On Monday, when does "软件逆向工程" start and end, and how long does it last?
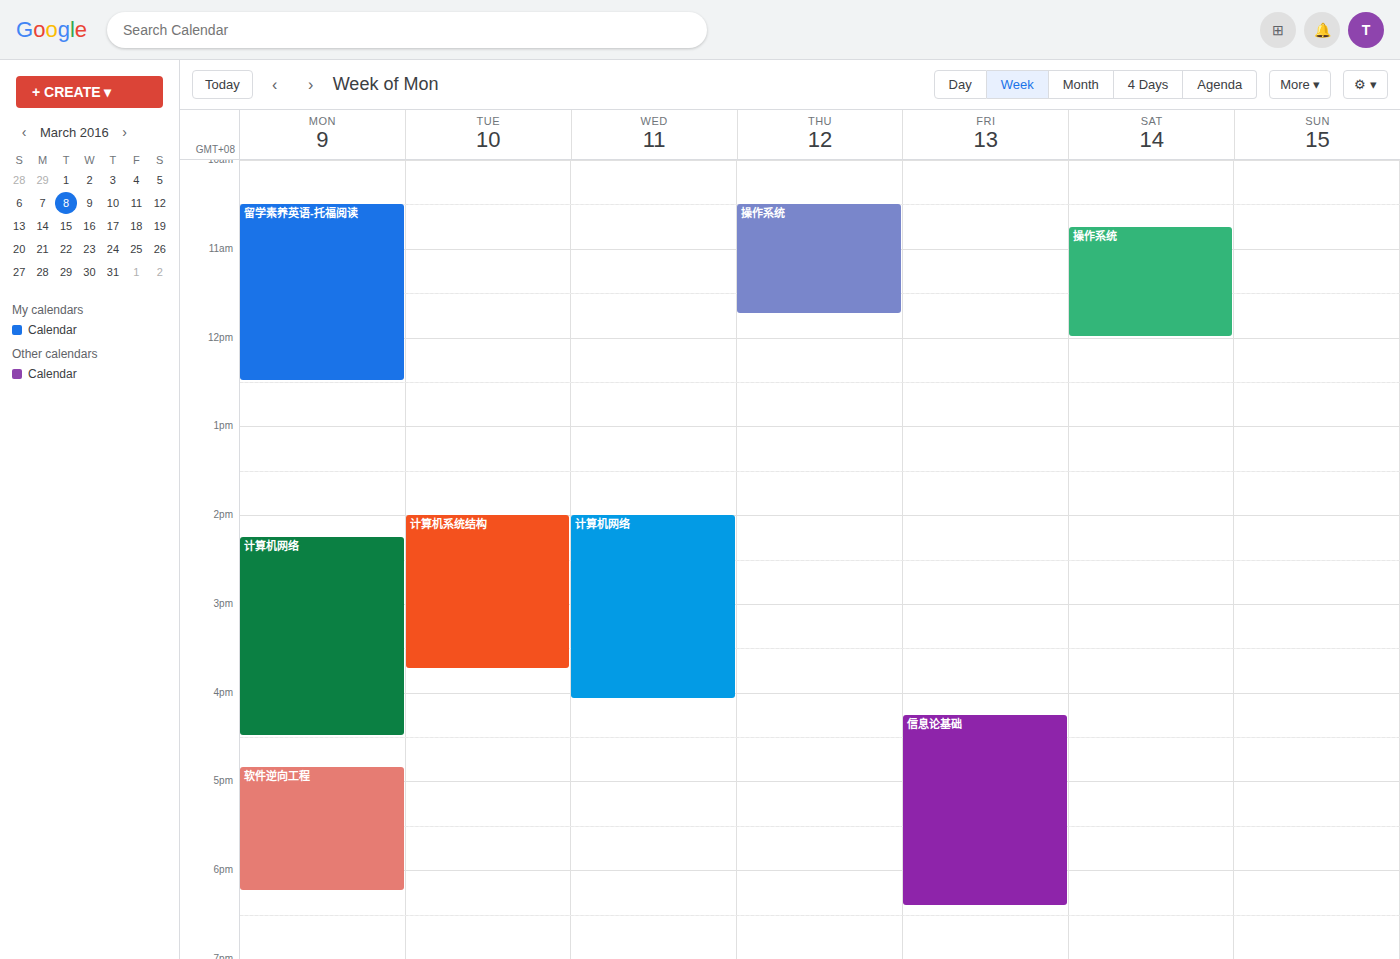
4:50 PM to 6:15 PM, 1 hour 25 minutes